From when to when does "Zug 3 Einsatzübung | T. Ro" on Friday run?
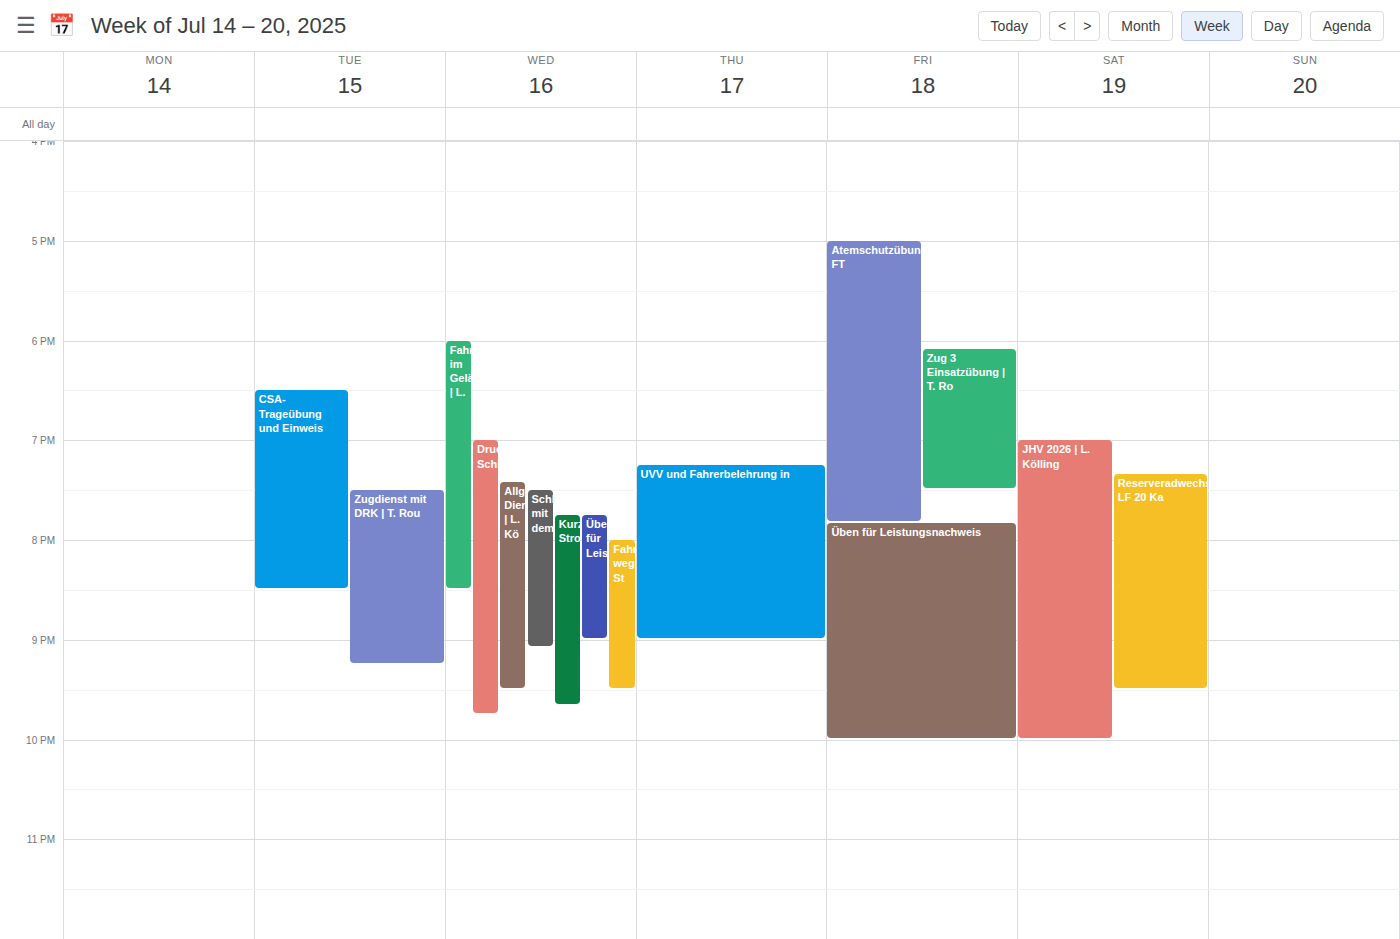
6:05 PM to 7:30 PM